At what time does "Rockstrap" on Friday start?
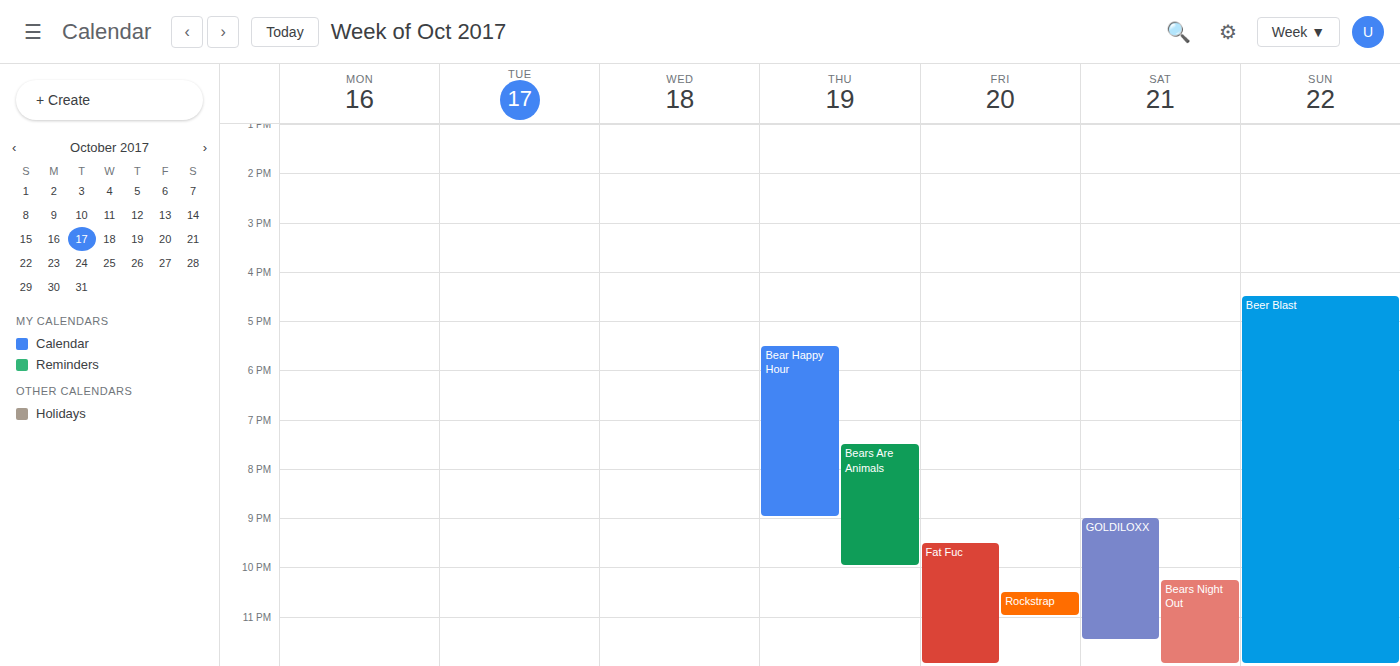
22:30